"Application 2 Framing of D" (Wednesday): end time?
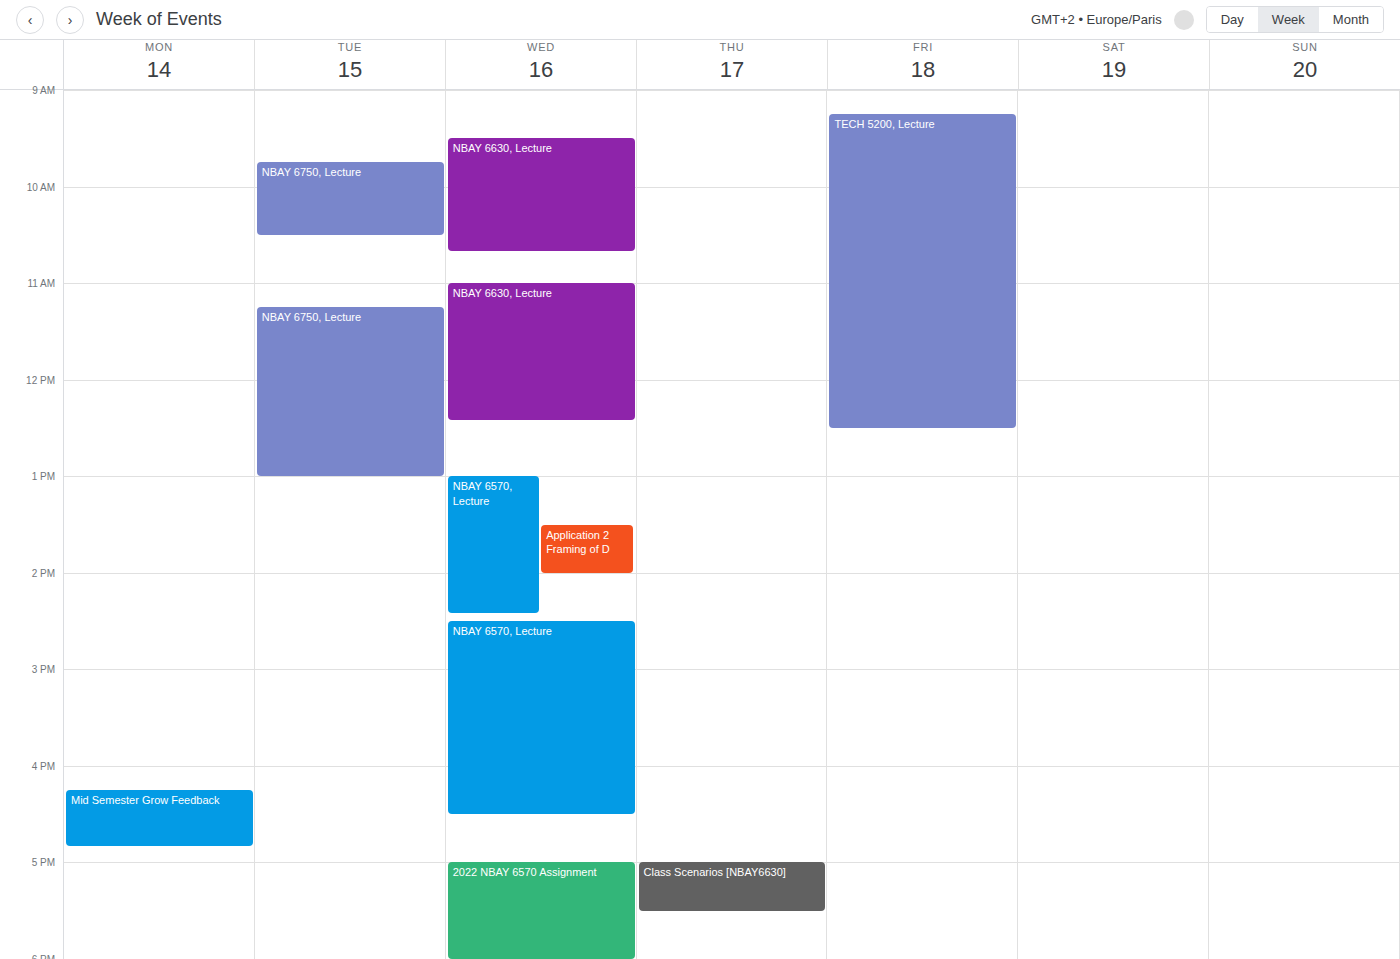
2:00 PM